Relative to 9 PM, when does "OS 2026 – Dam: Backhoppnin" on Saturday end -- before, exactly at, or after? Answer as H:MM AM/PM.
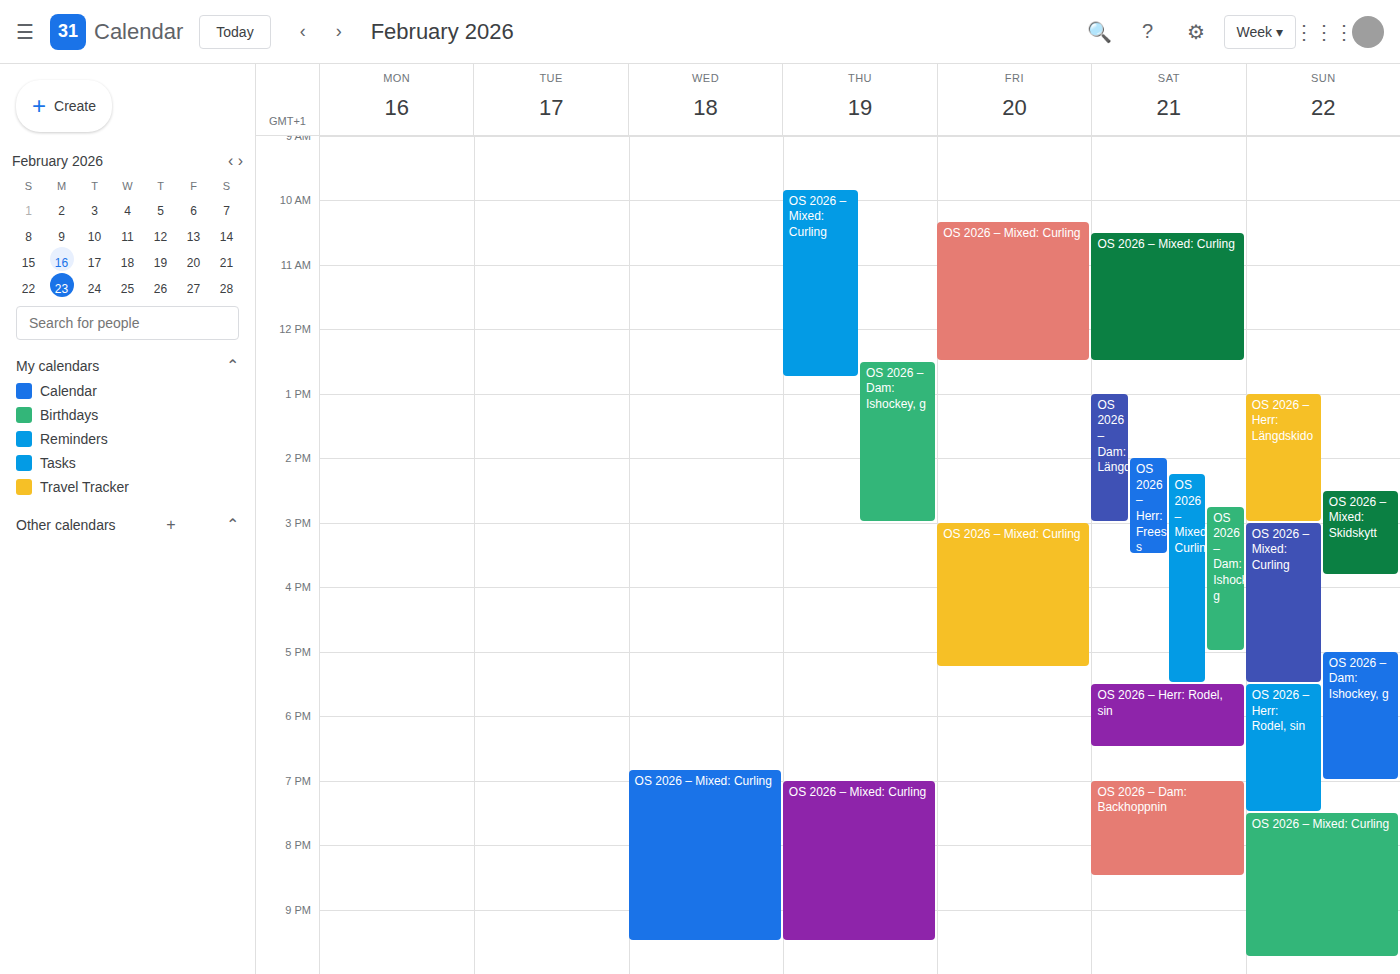
8:30 PM -- before 9 PM, 30 minutes above the 9 PM line.